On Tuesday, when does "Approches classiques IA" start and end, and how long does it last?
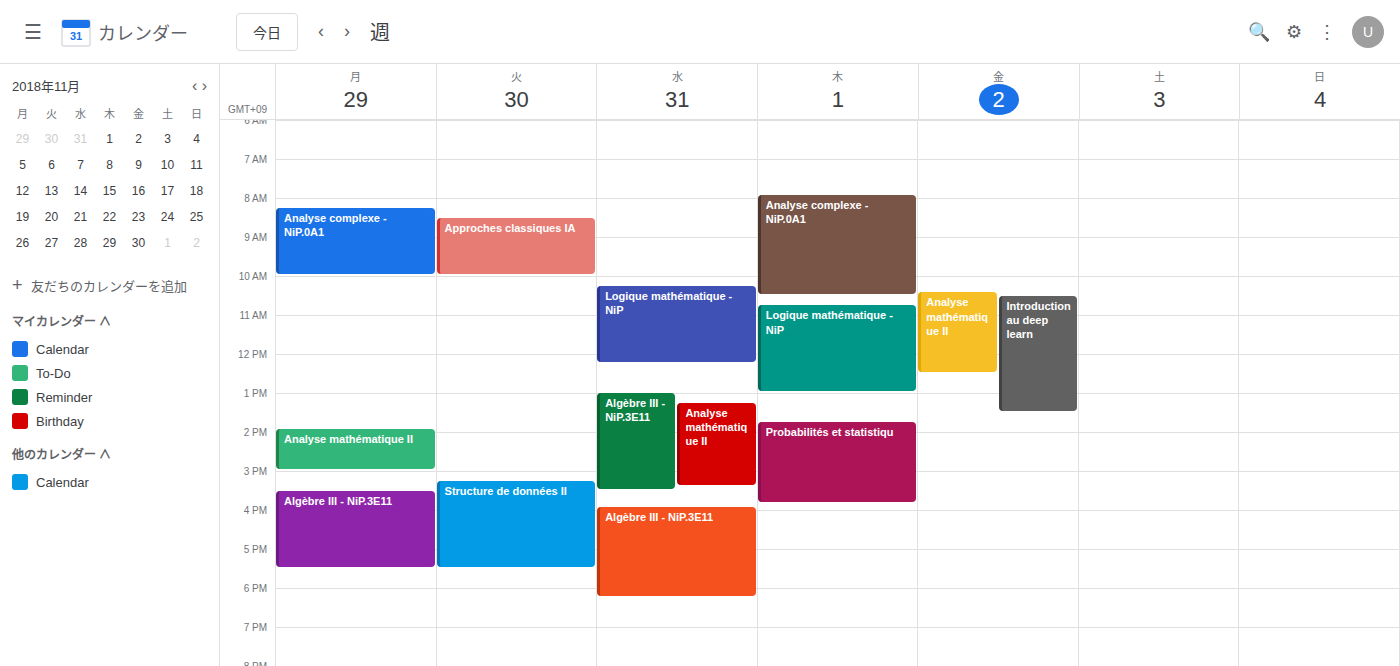
8:30 AM to 10:00 AM, 1 hour 30 minutes